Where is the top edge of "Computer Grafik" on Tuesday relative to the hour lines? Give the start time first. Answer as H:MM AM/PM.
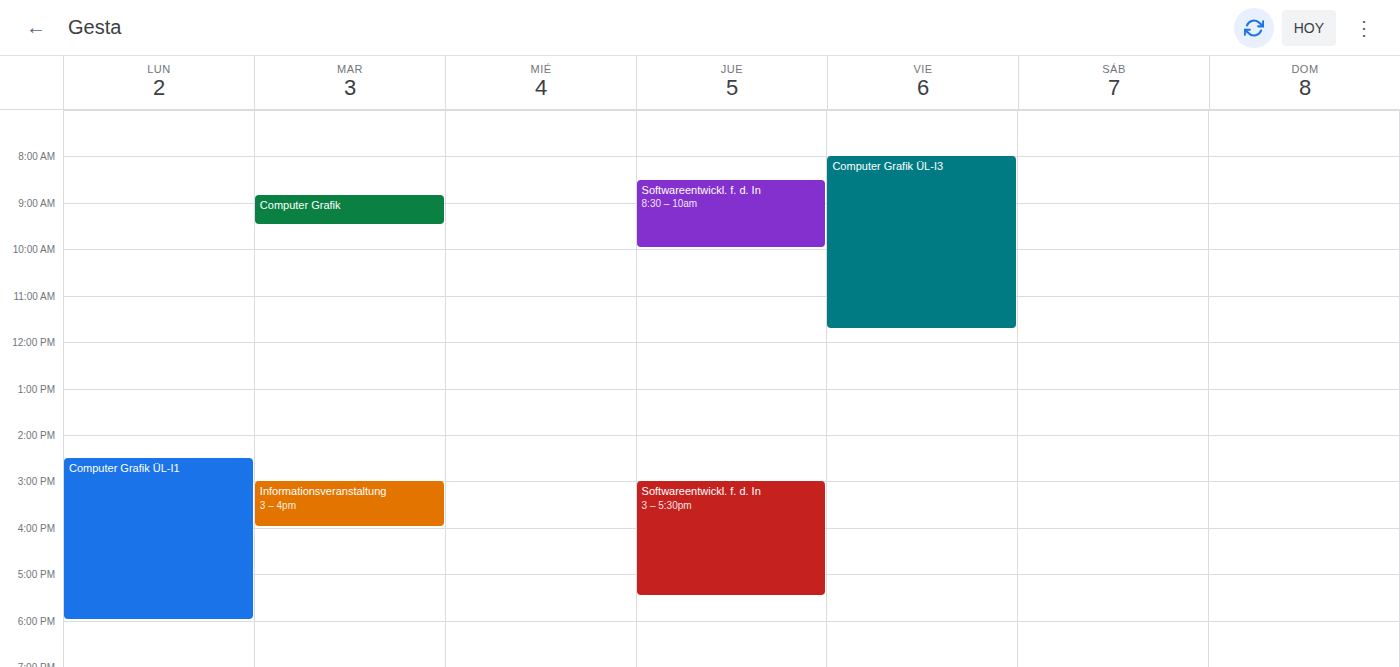
8:50 AM -- neither: 50 minutes below the 8 AM line and 10 minutes above the 9 AM line.